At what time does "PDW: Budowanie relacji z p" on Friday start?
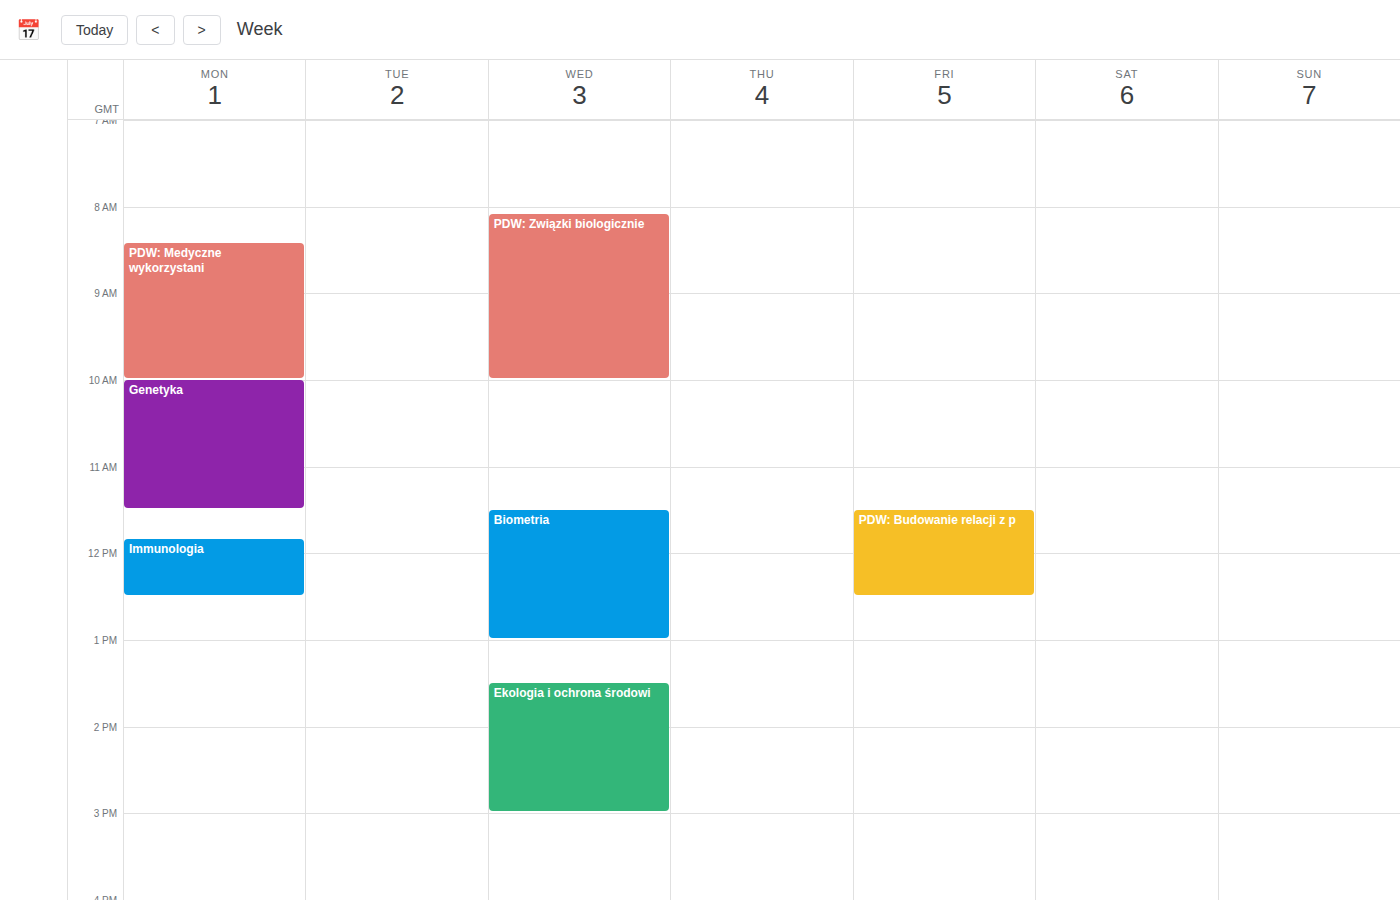
11:30 AM